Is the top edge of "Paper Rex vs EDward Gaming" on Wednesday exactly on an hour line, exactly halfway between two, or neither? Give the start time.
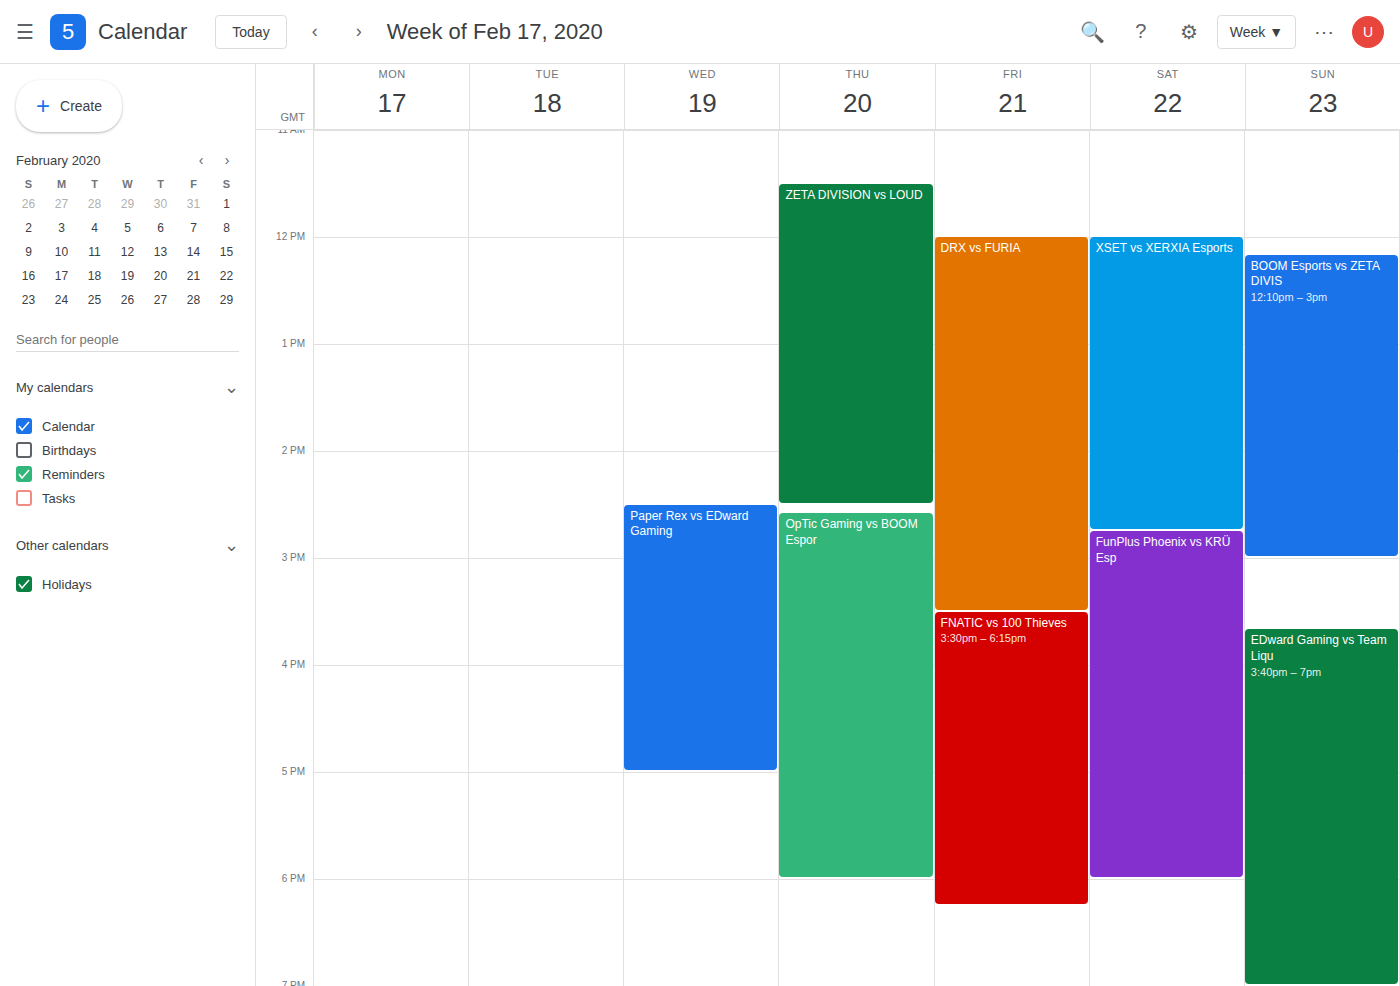
2:30 PM -- halfway between the 2 PM and 3 PM lines.